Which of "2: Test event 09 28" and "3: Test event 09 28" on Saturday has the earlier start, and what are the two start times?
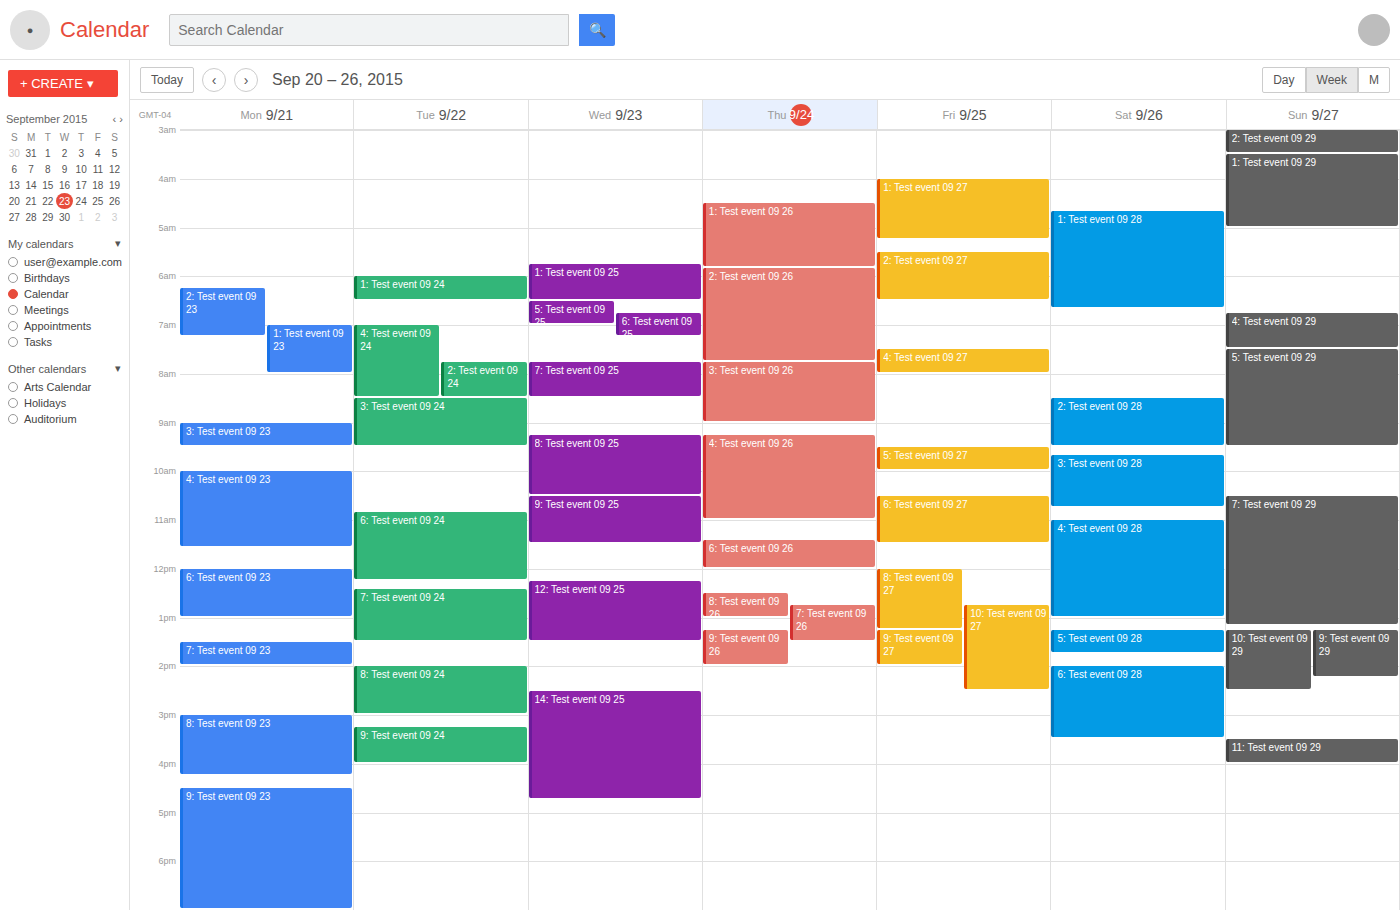
"2: Test event 09 28" 8:30 AM; "3: Test event 09 28" 9:40 AM.